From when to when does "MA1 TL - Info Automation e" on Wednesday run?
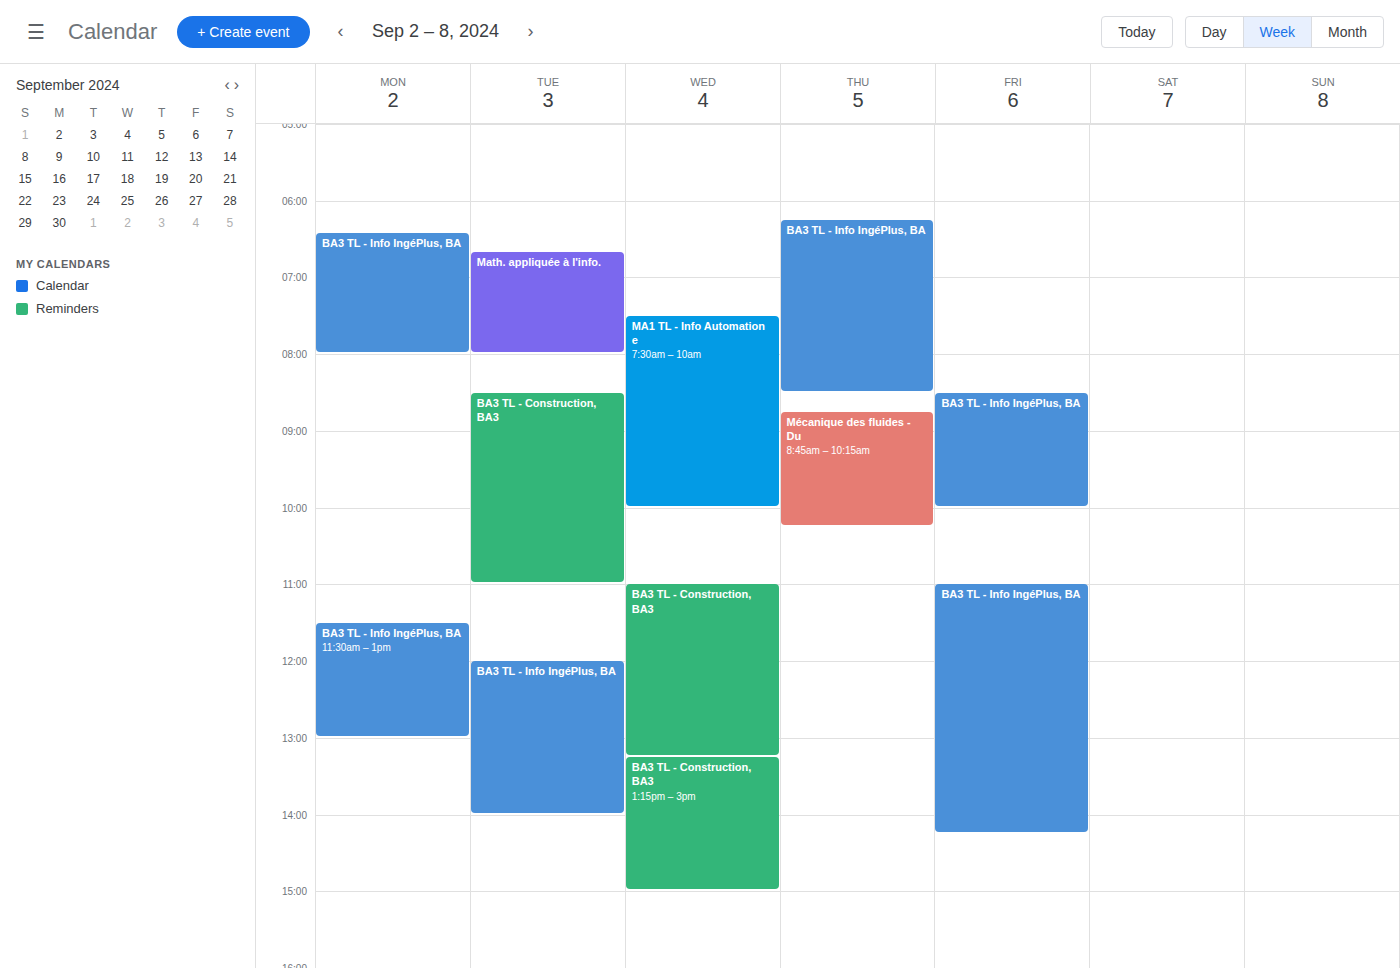
7:30 AM to 10:00 AM